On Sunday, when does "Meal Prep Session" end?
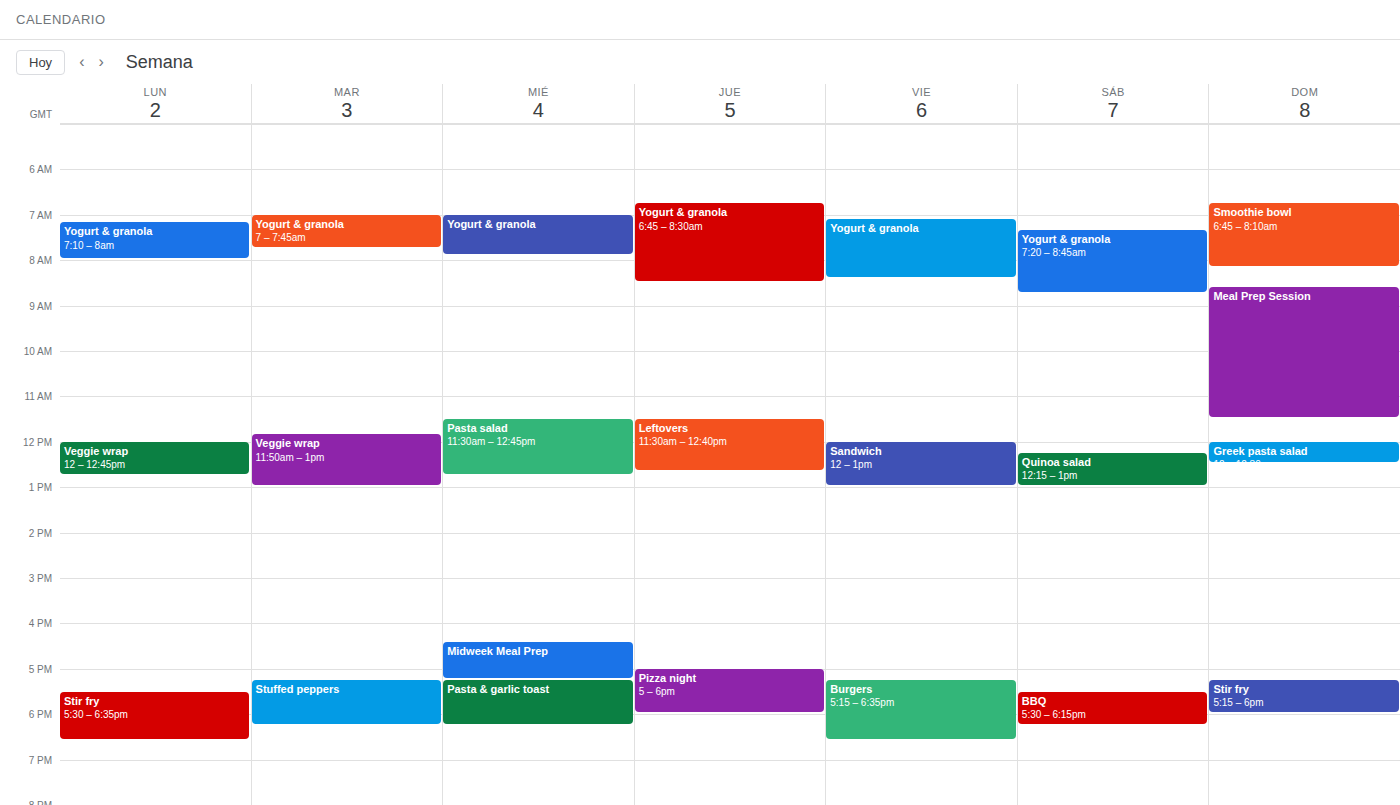
11:30